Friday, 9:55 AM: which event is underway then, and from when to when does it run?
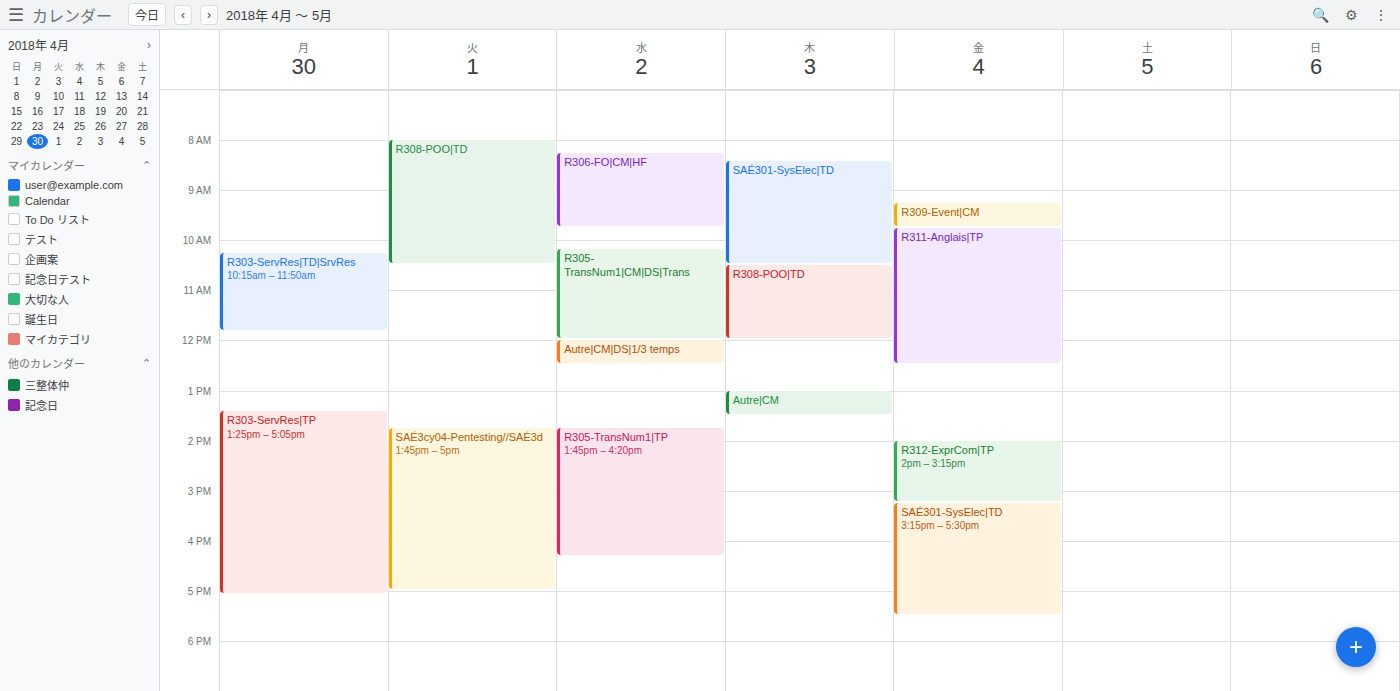
"R311-Anglais|TP", 9:45 AM to 12:30 PM